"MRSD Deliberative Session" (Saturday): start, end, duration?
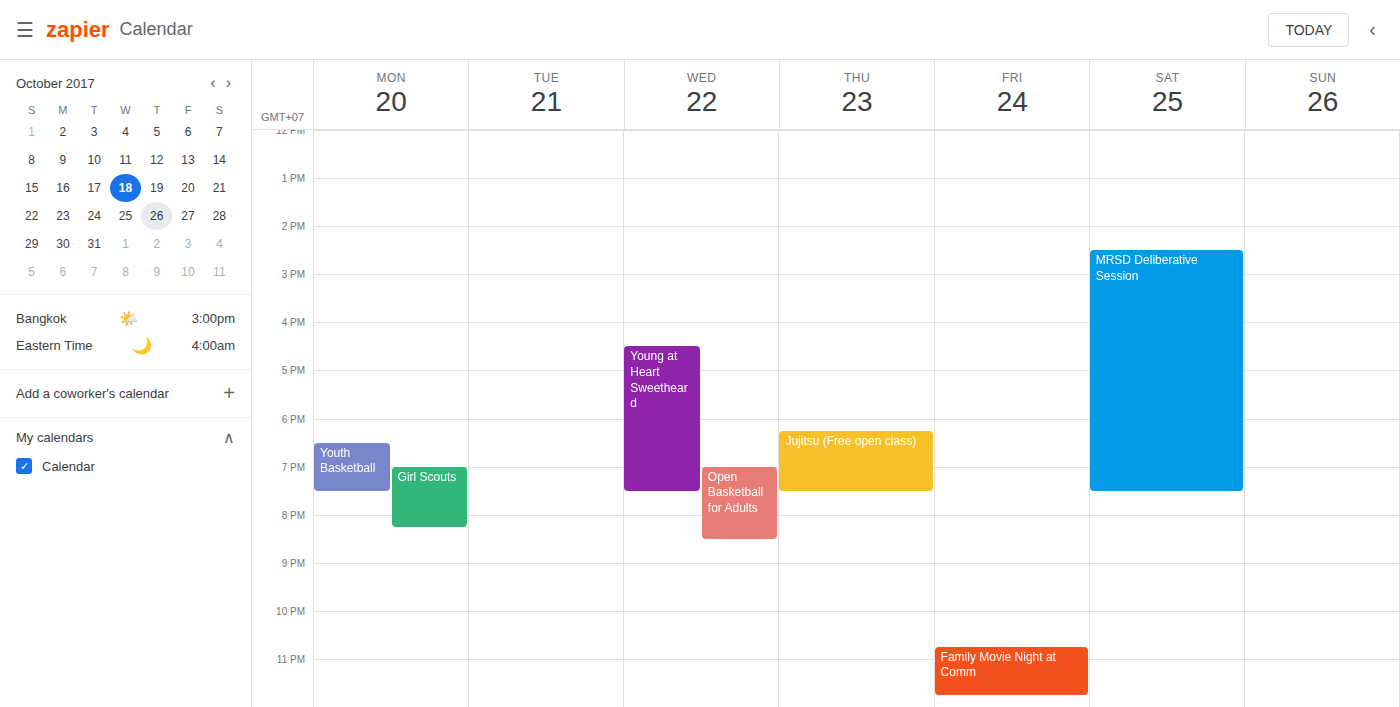
2:30 PM to 7:30 PM, 5 hours